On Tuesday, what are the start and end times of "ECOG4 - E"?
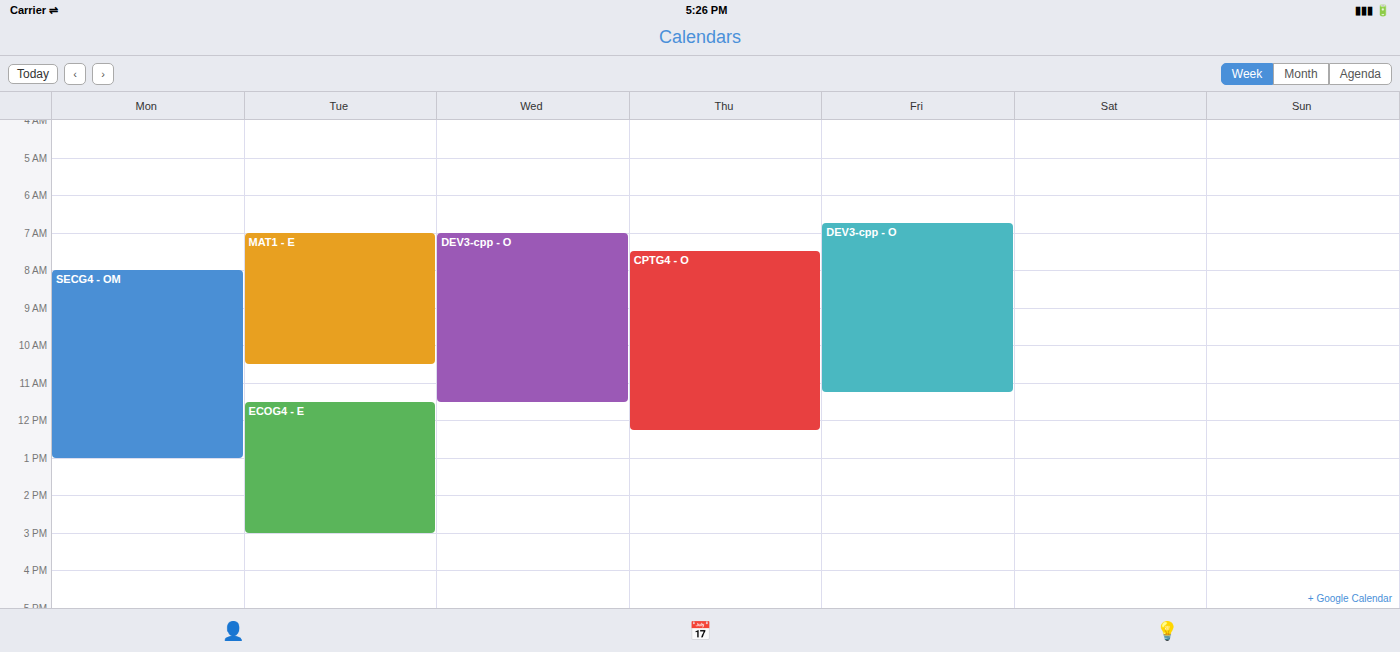
11:30 AM to 3:00 PM